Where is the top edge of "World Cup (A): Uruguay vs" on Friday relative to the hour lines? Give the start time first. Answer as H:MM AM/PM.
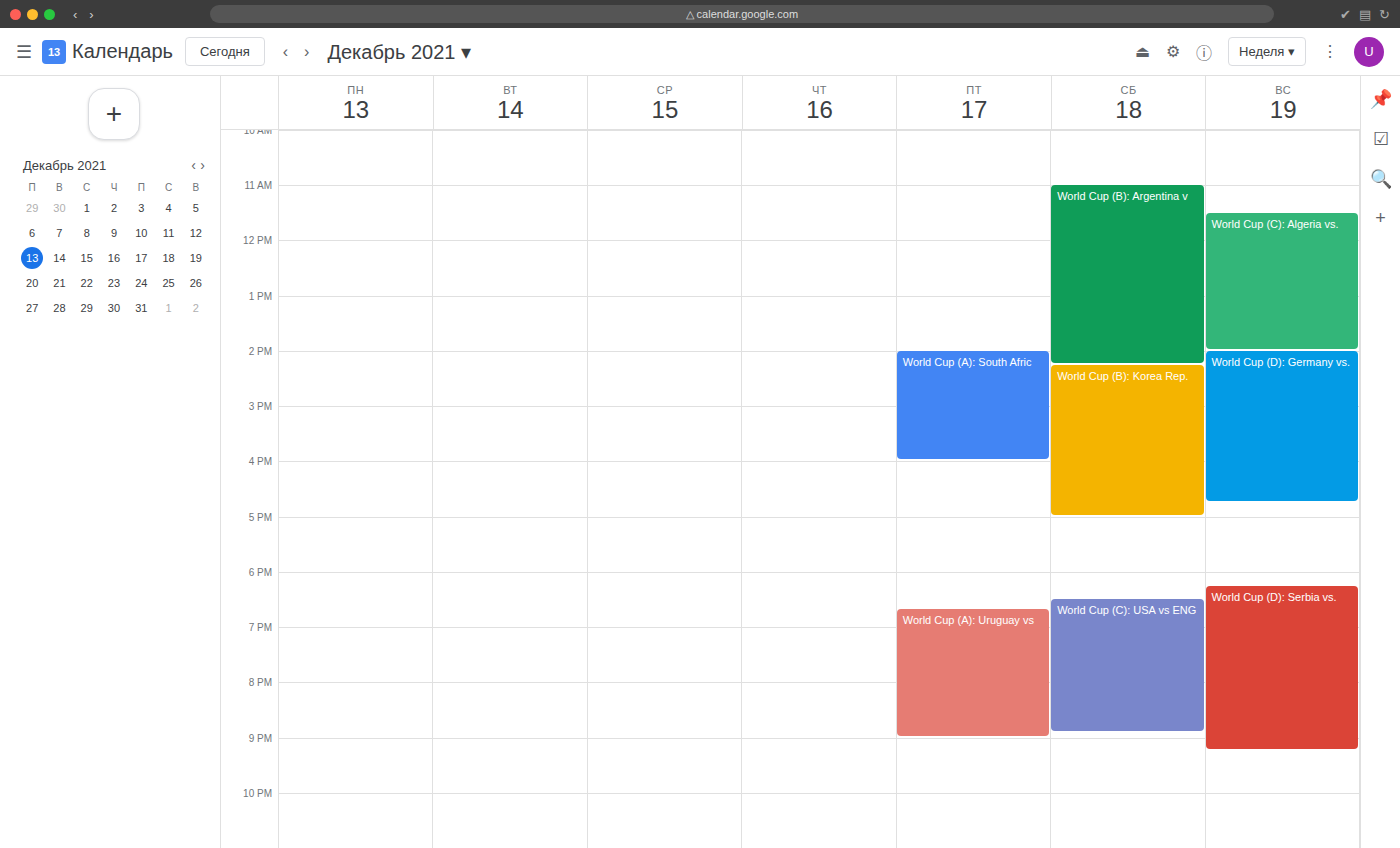
6:40 PM -- neither: 40 minutes below the 6 PM line and 20 minutes above the 7 PM line.